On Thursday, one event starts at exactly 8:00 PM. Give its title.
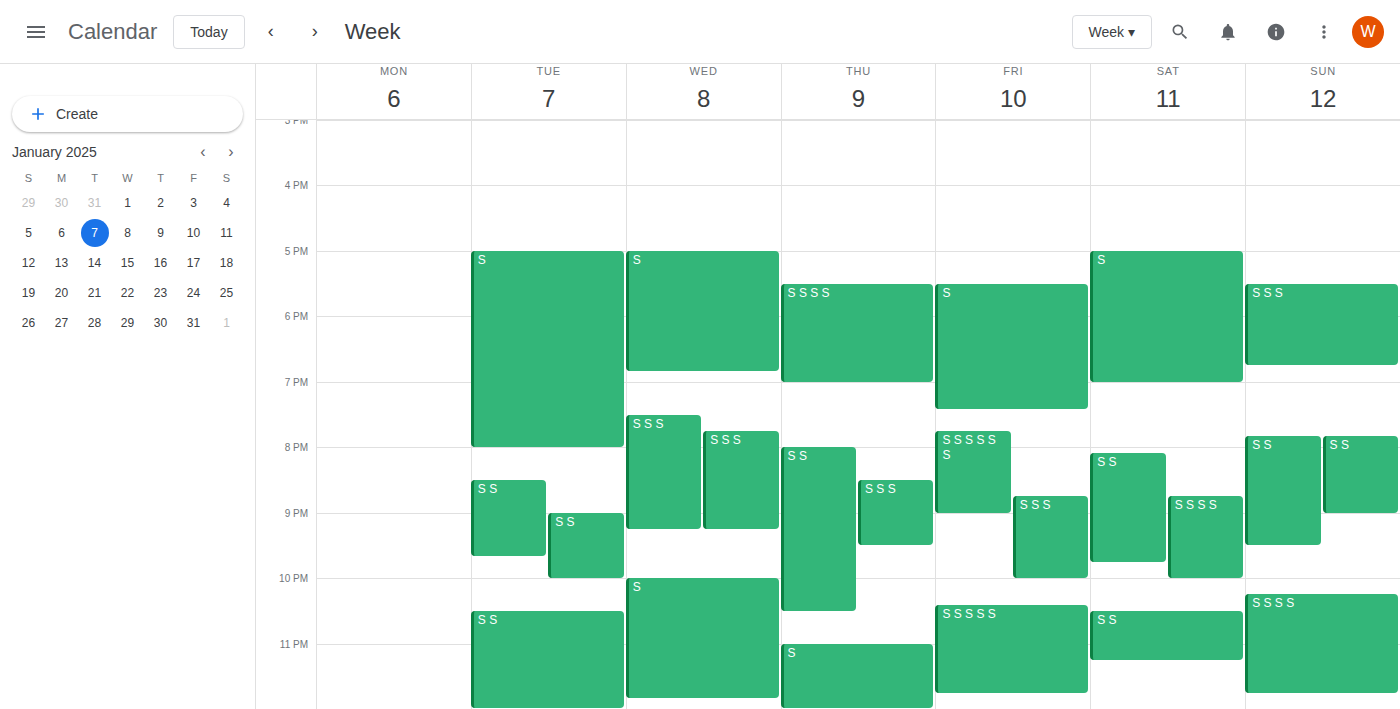
"S S"